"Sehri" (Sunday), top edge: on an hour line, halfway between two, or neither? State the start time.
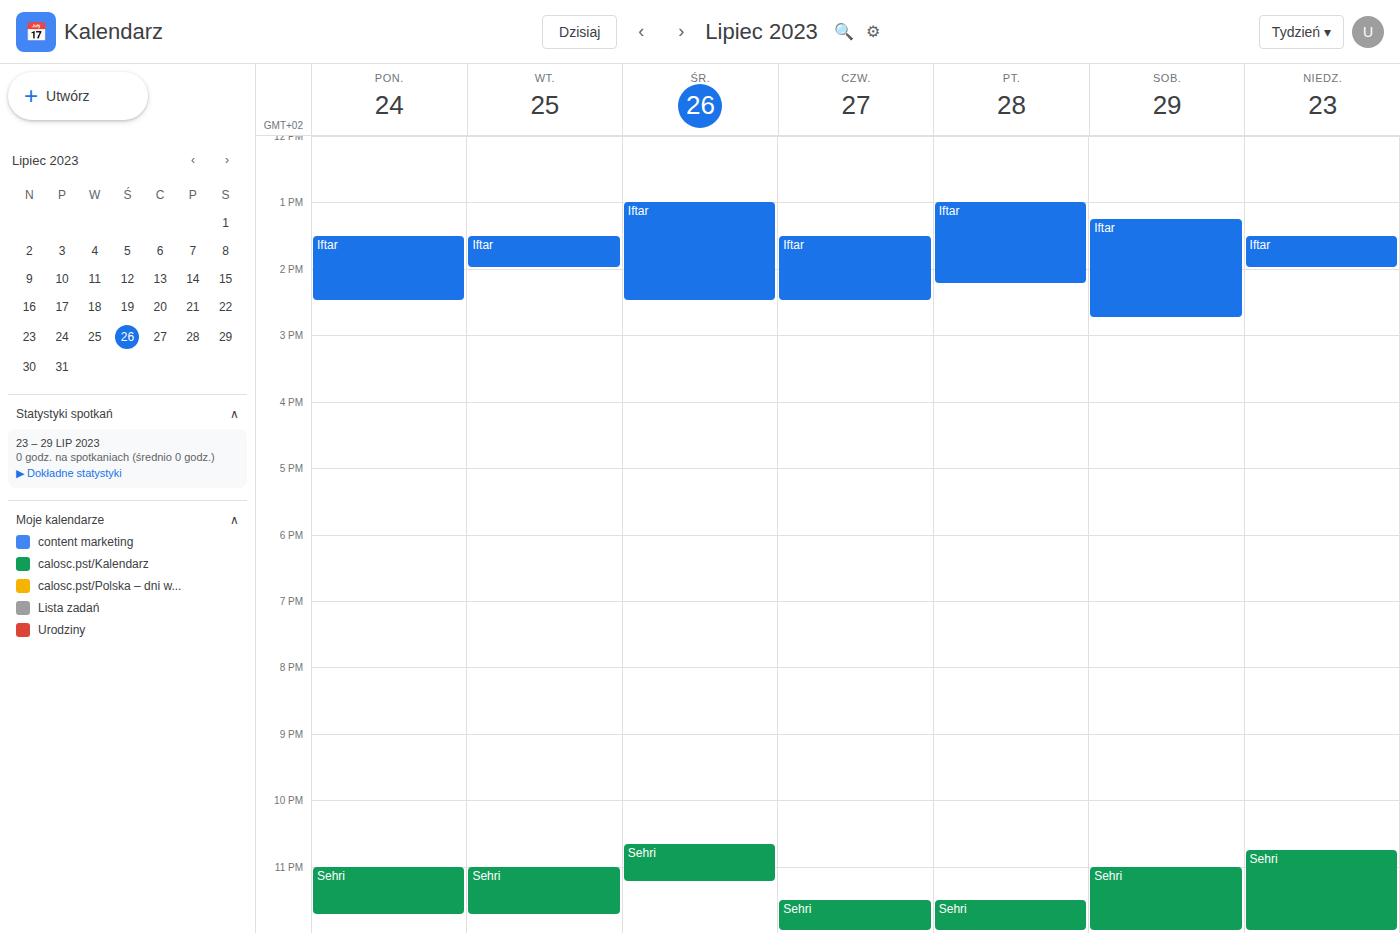
22:45 -- neither: three quarters of the way from the 22:00 line to the 23:00 line.